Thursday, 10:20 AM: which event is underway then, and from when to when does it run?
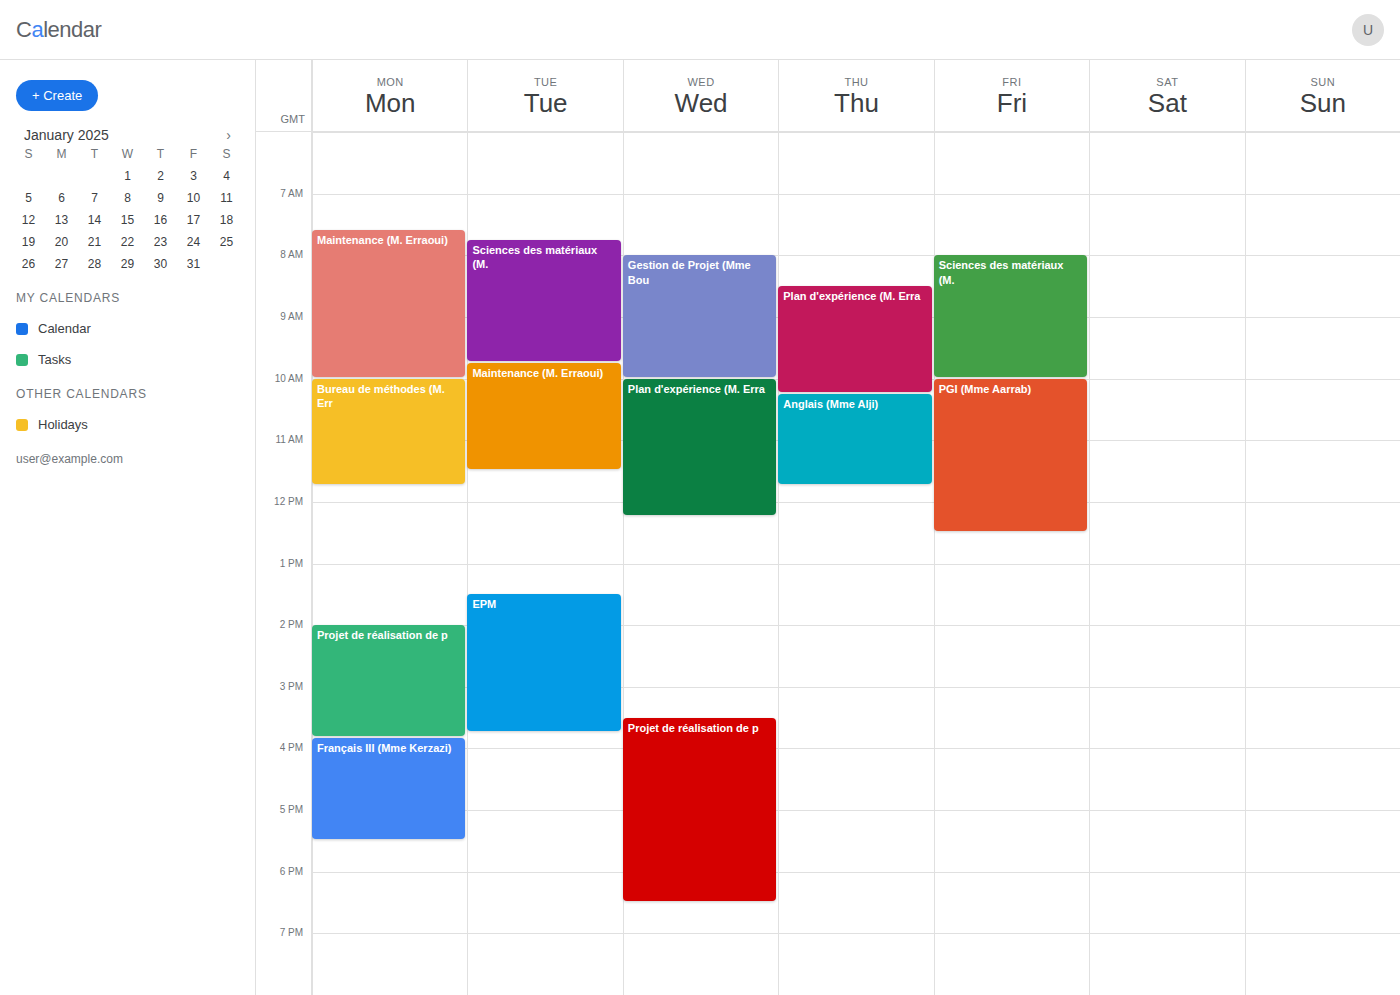
"Anglais (Mme Alji)", 10:15 AM to 11:45 AM